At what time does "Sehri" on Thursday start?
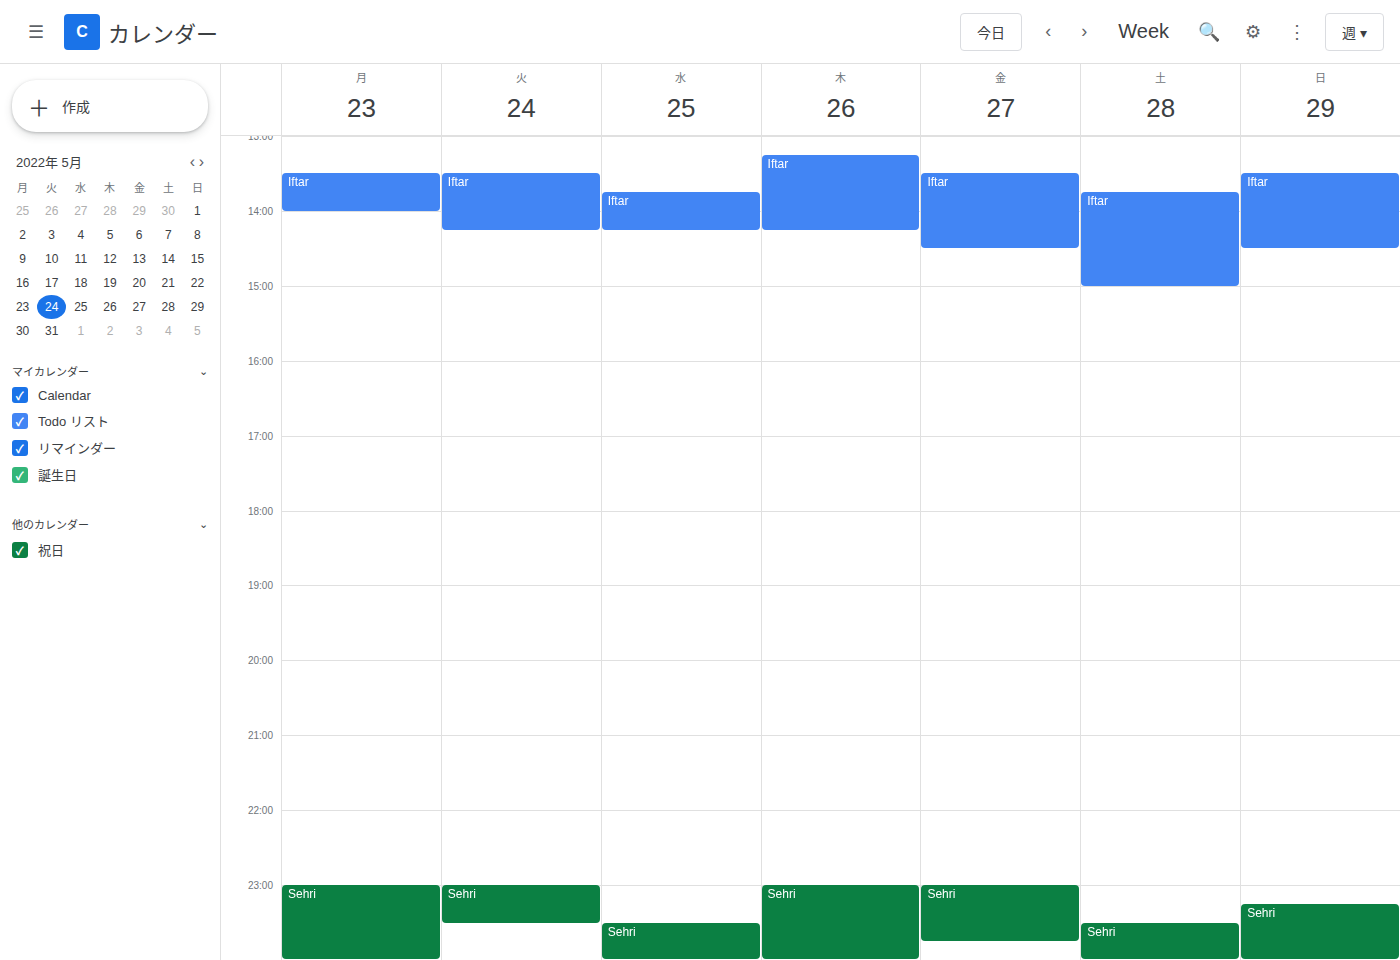
11:00 PM